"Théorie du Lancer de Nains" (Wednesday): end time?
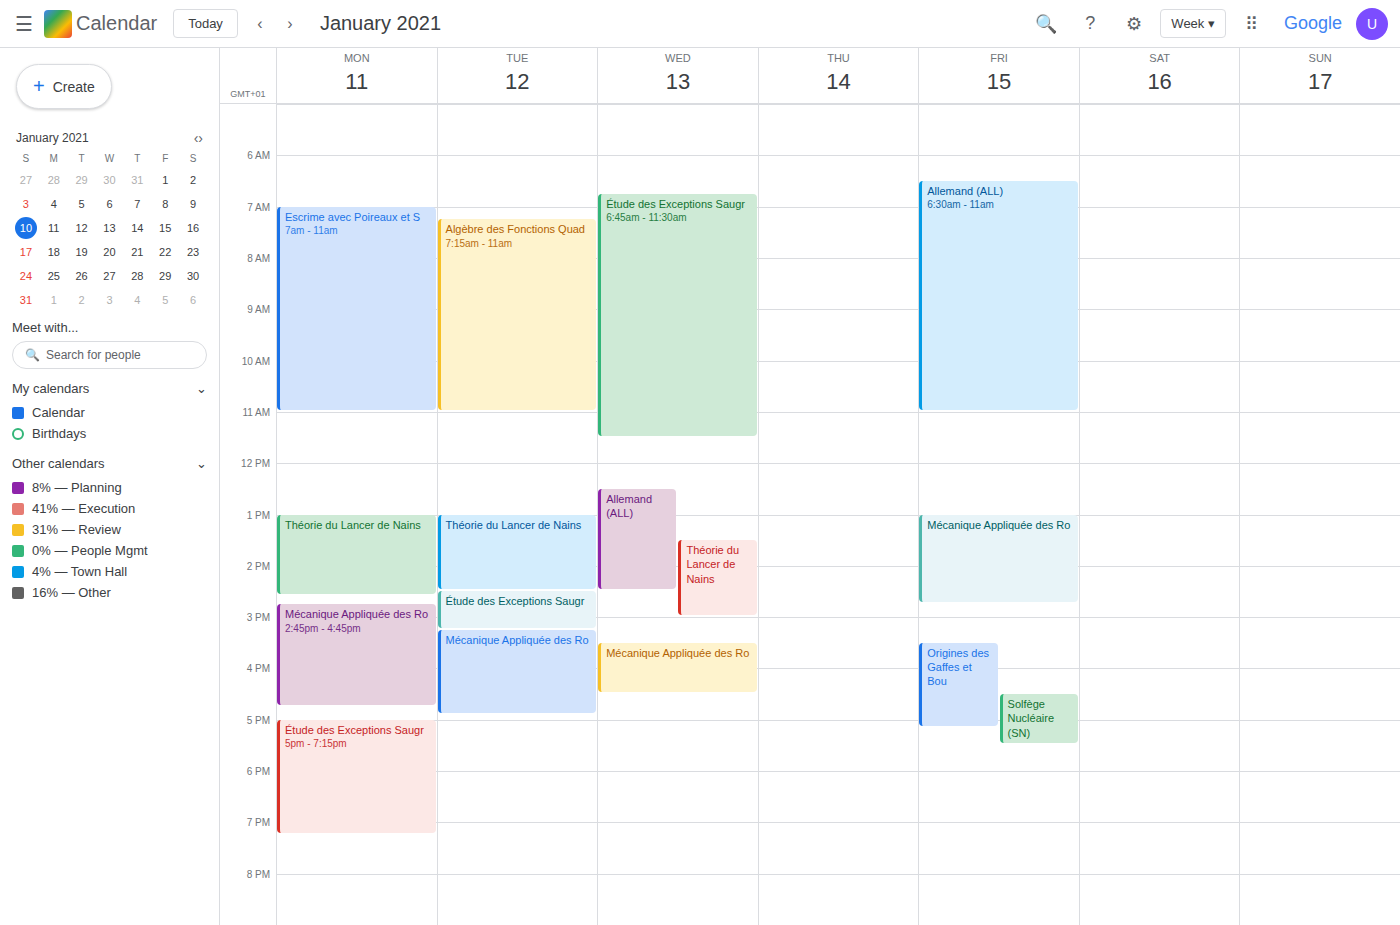
3:00 PM